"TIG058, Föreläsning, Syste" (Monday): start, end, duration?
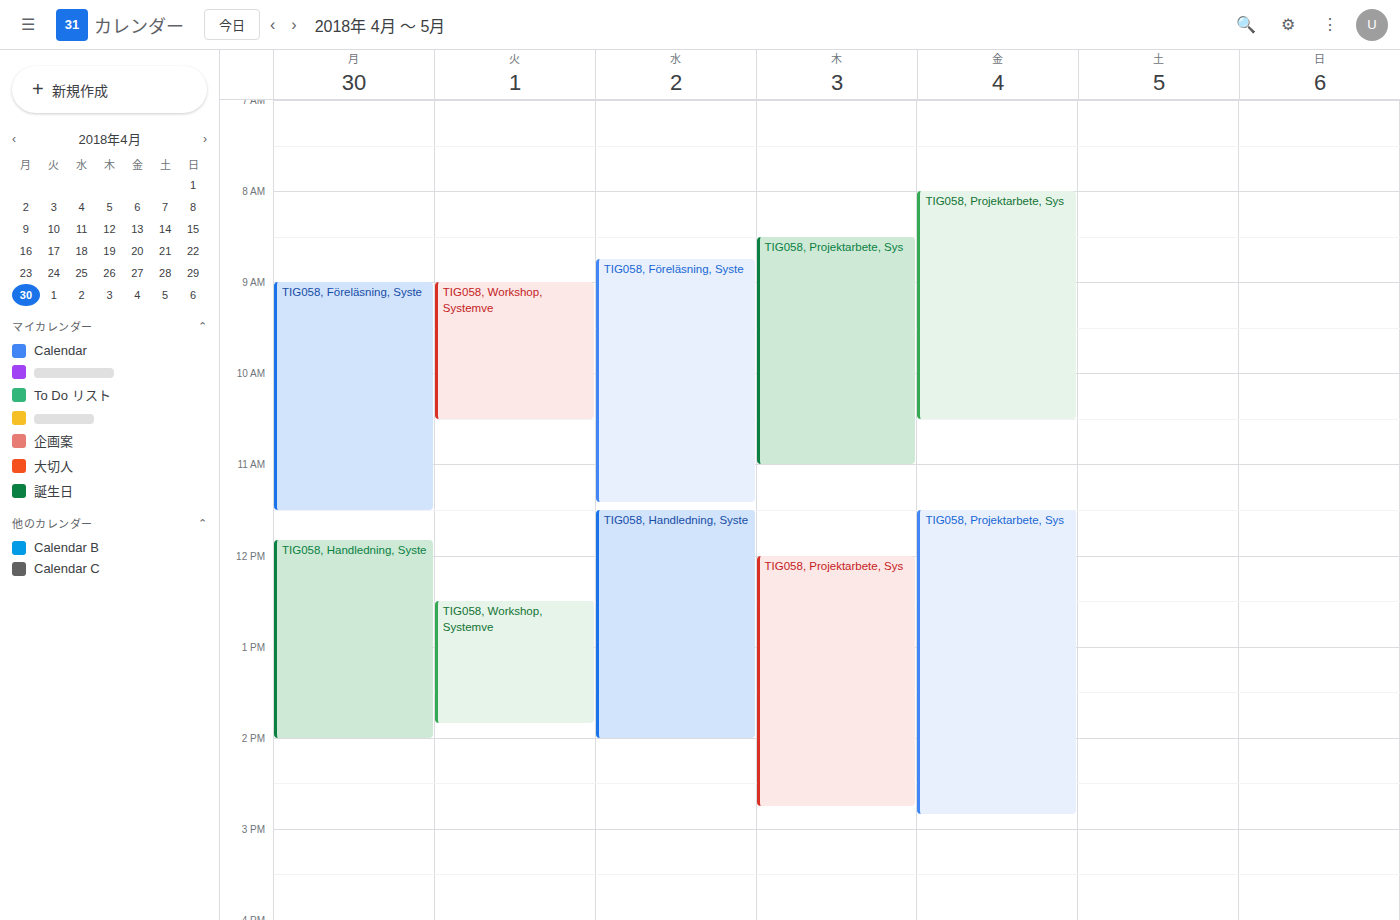
9:00 AM to 11:30 AM, 2 hours 30 minutes